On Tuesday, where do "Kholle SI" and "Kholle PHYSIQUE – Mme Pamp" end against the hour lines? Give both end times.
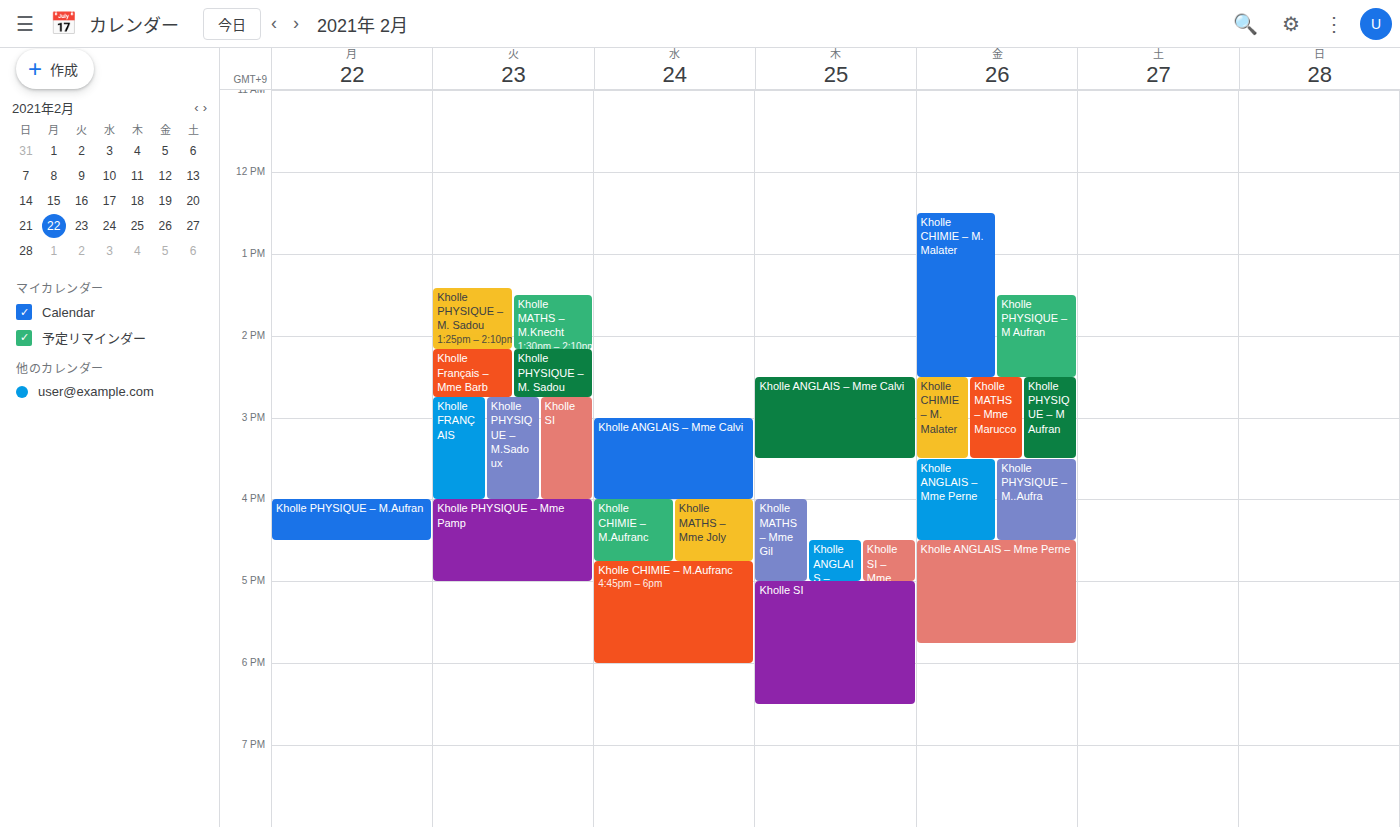
"Kholle SI": 4:00 PM, exactly on the 4 PM line. "Kholle PHYSIQUE – Mme Pamp": 5:00 PM, exactly on the 5 PM line.